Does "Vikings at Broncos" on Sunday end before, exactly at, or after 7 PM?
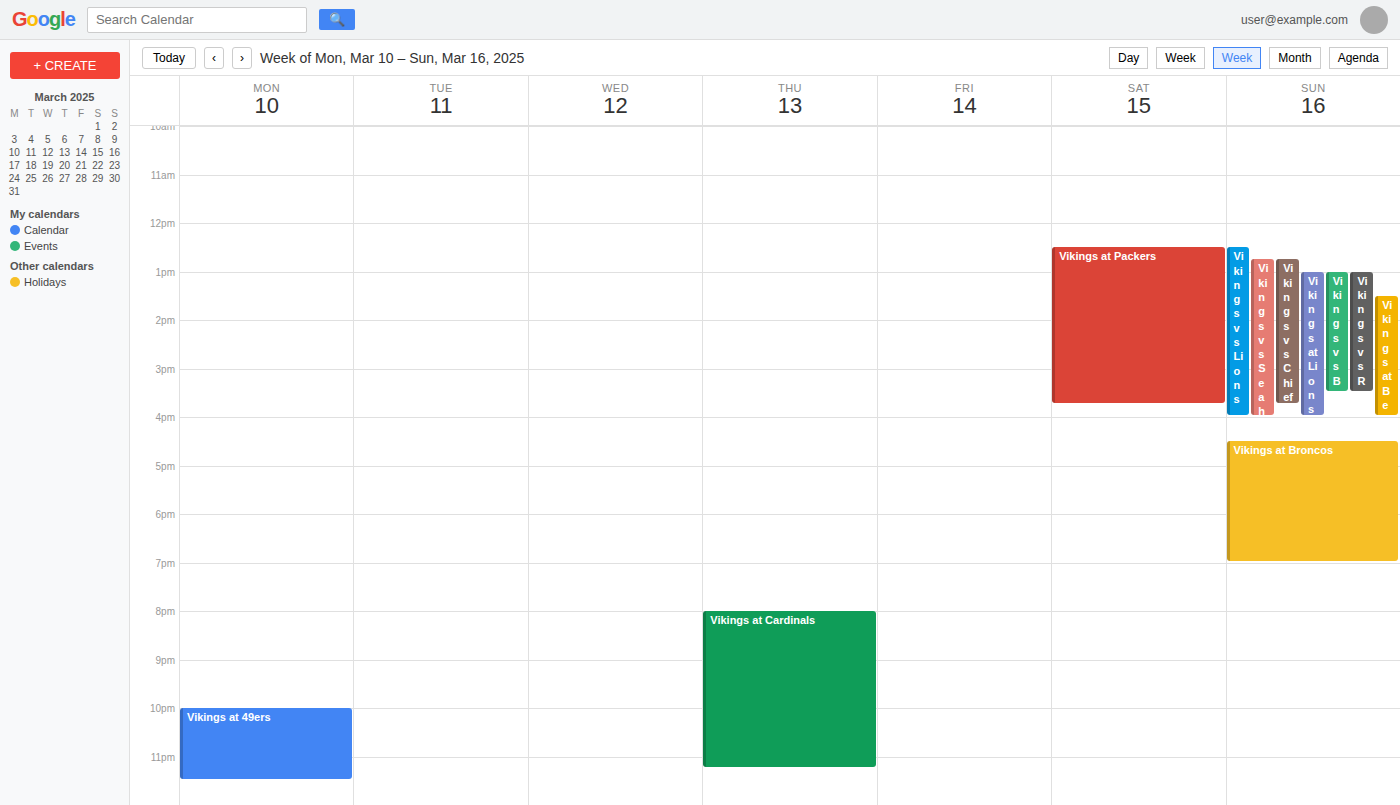
7:00 PM -- exactly at 7 PM, on the 7 PM line.